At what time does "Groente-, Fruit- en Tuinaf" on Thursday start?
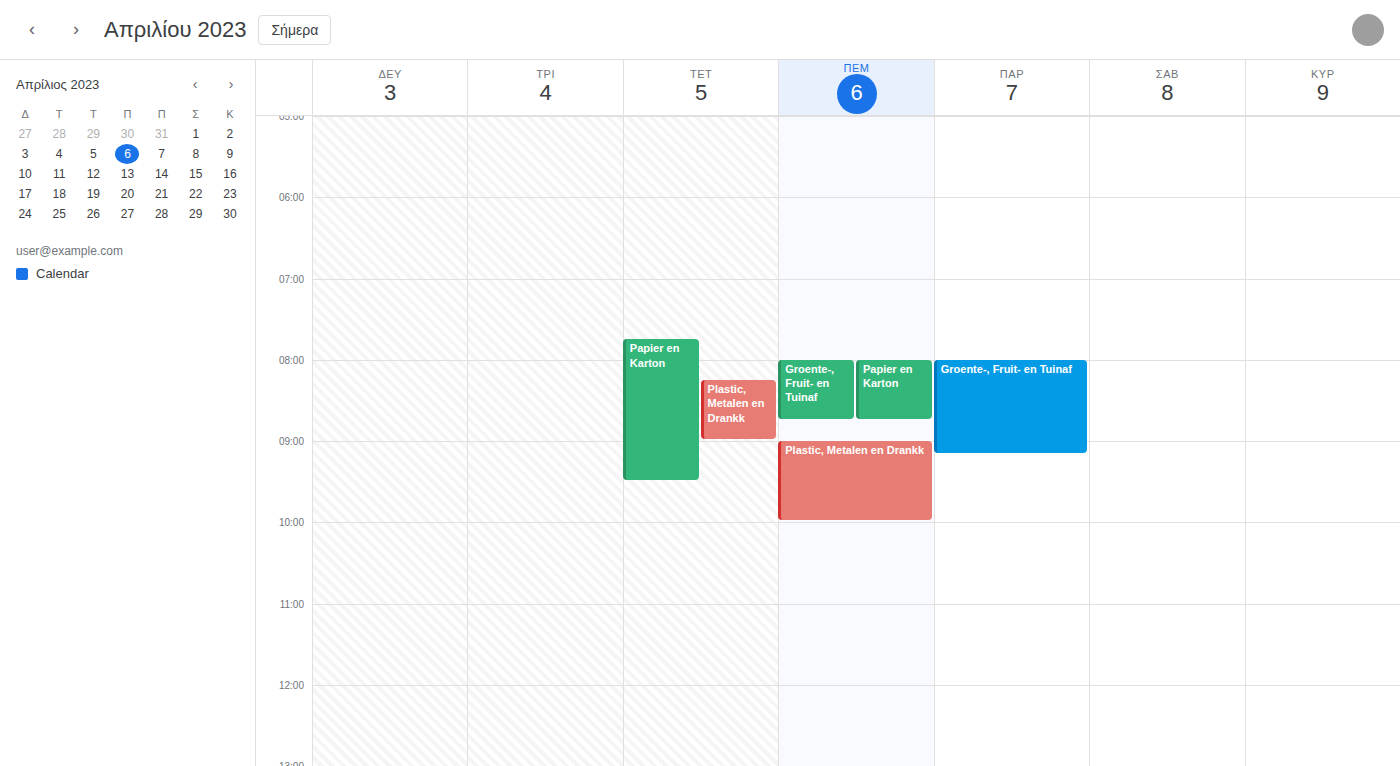
8:00 AM